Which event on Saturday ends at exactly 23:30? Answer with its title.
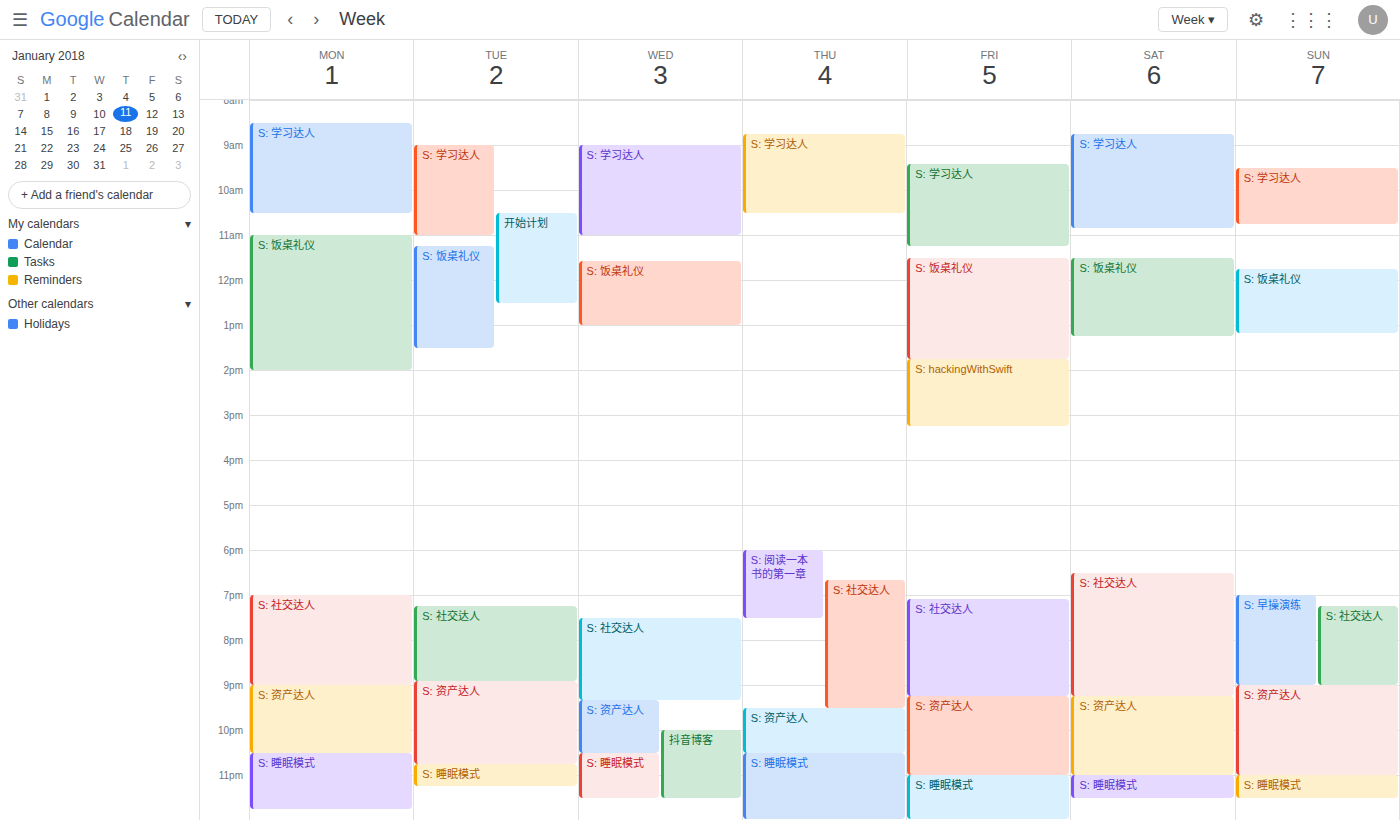
"S: 睡眠模式"